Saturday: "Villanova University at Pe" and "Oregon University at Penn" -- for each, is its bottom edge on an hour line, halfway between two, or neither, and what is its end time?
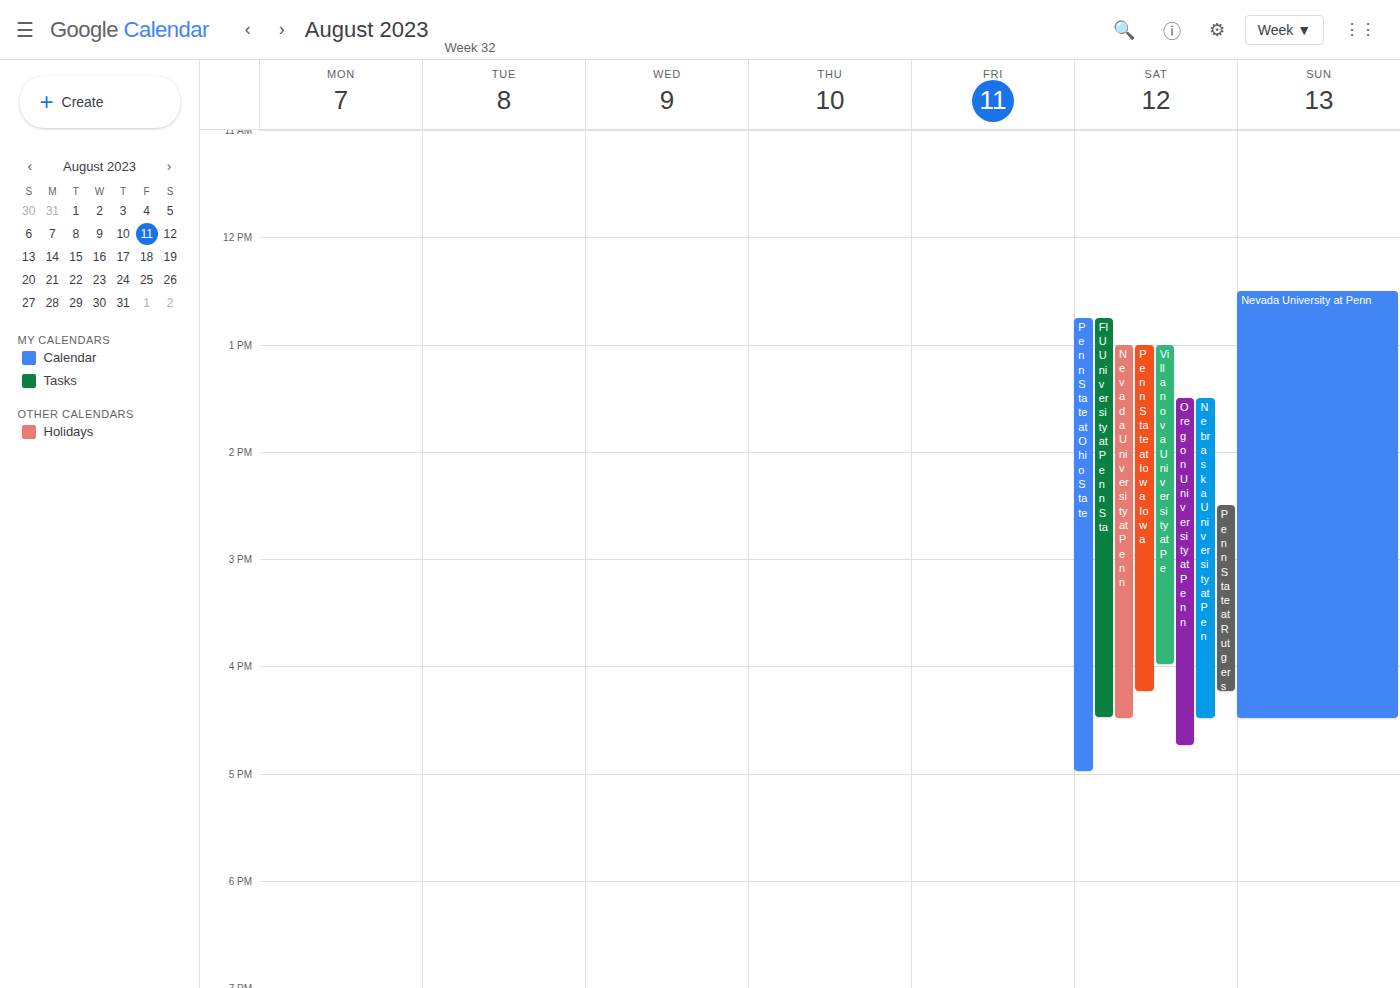
"Villanova University at Pe": 4:00 PM, exactly on the 4 PM line. "Oregon University at Penn": 4:45 PM, neither: three quarters of the way from the 4 PM line to the 5 PM line.